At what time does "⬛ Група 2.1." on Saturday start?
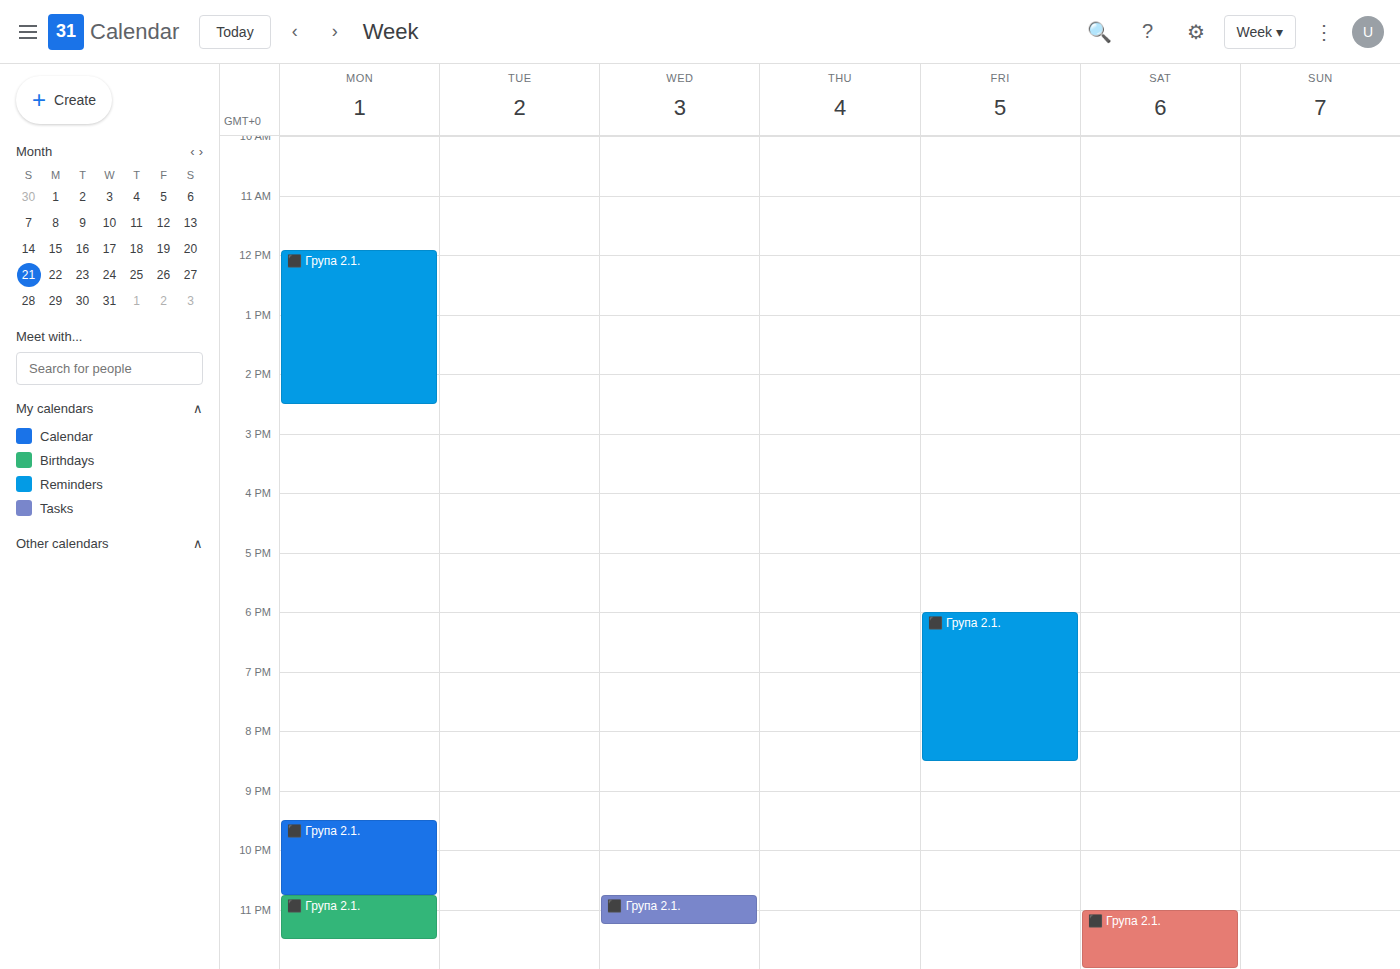
23:00